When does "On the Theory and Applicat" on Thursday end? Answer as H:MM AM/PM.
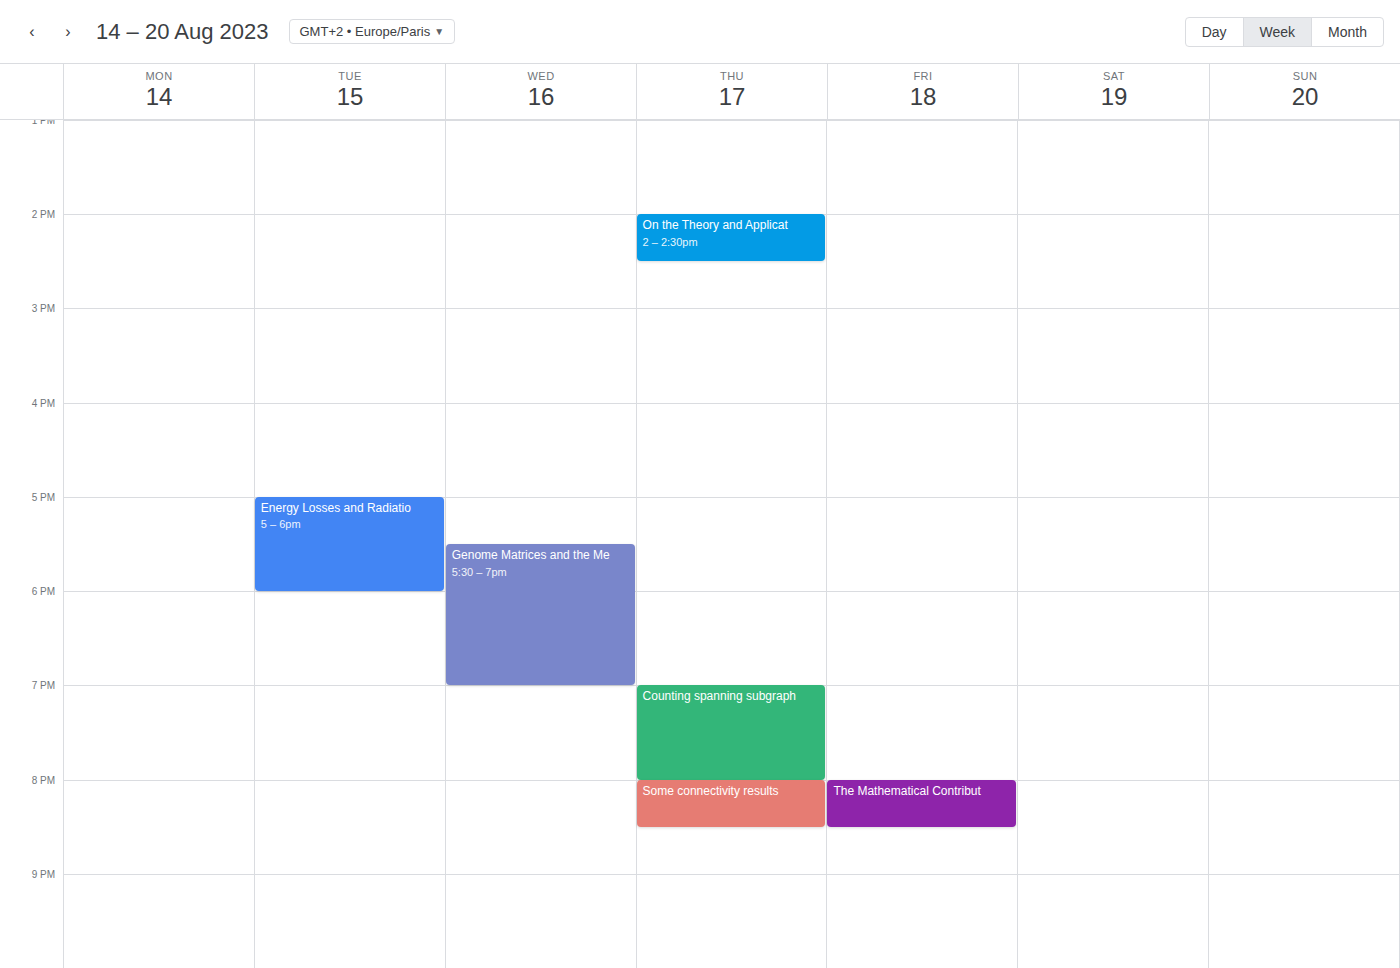
2:30 PM